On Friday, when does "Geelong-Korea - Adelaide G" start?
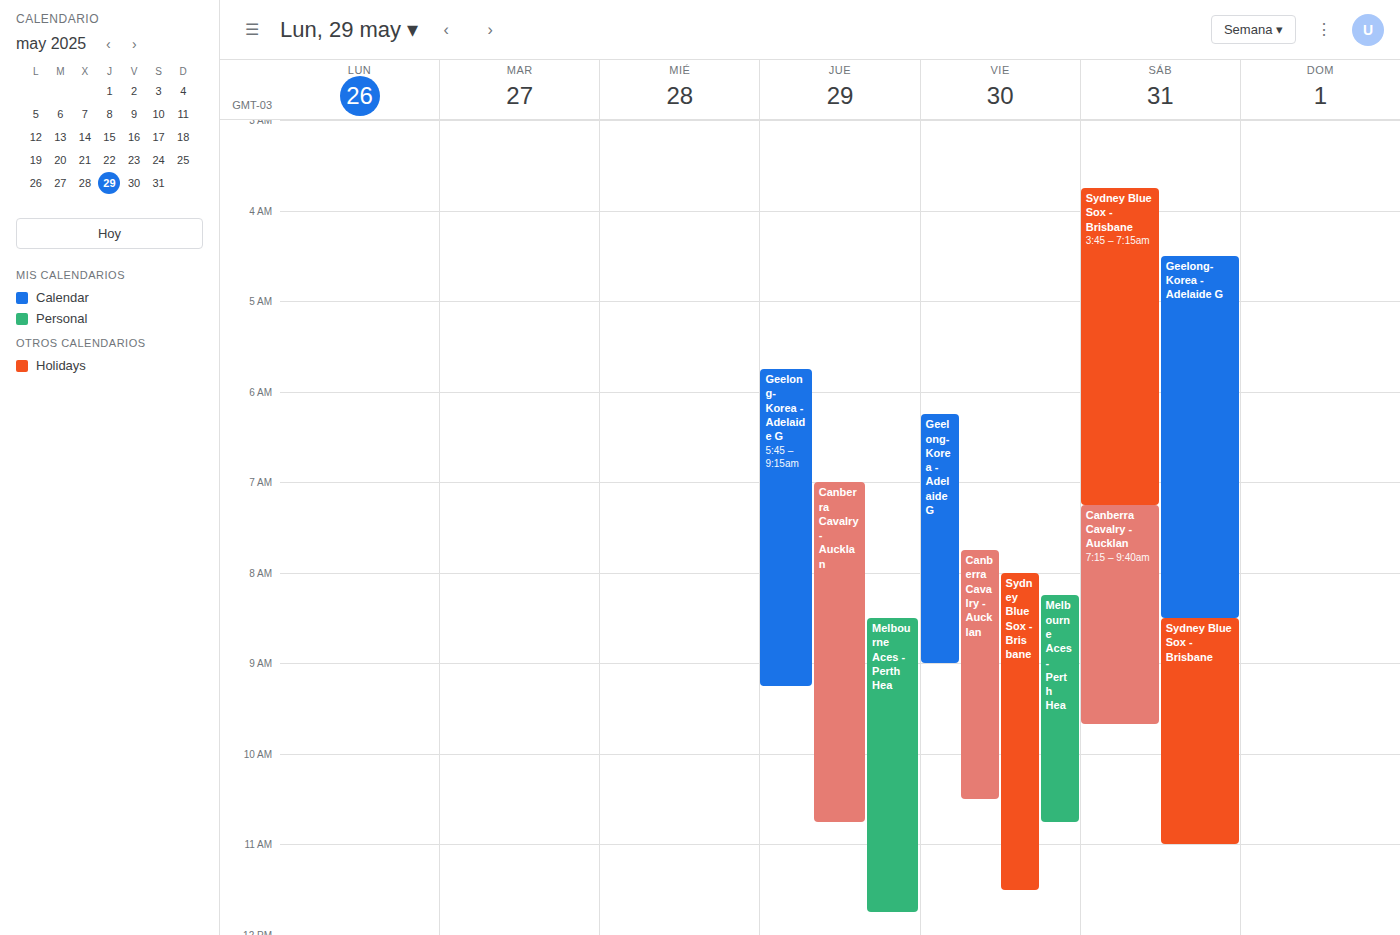
6:15 AM